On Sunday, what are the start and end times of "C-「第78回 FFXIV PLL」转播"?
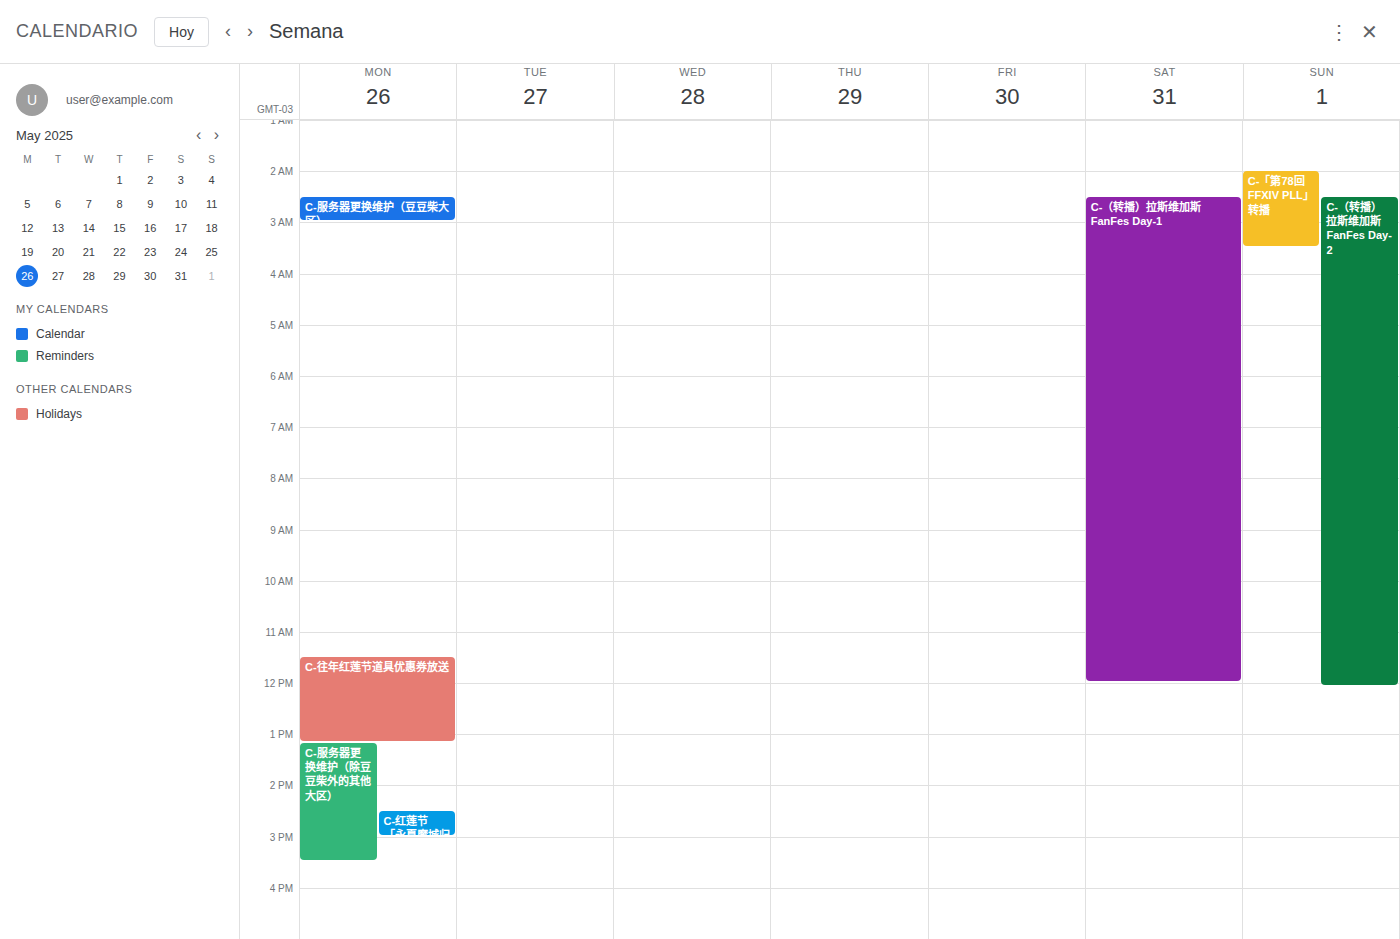
2:00 AM to 3:30 AM